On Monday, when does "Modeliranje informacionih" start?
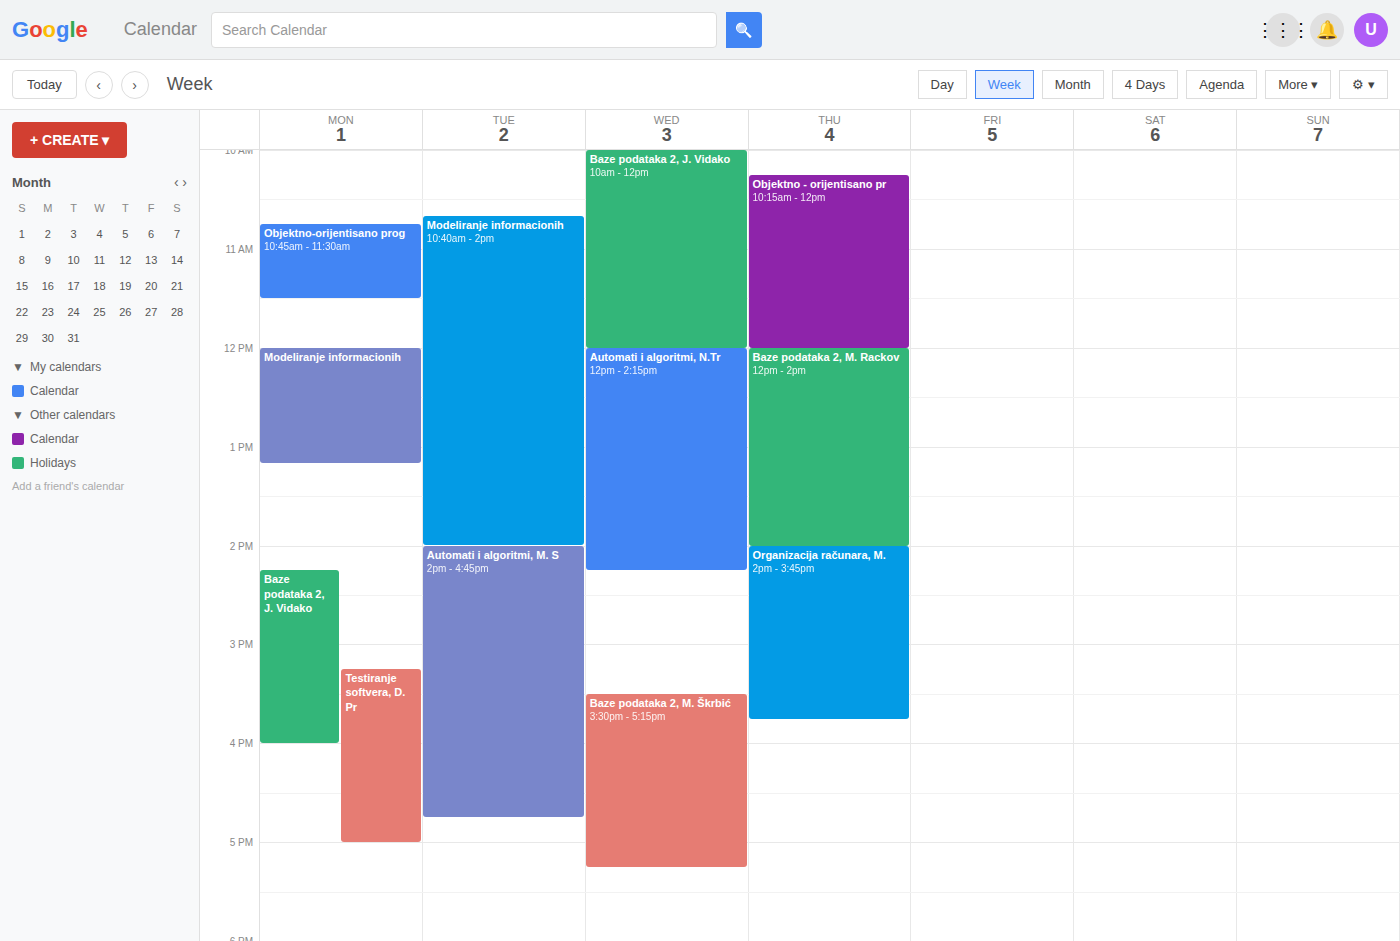
12:00 PM